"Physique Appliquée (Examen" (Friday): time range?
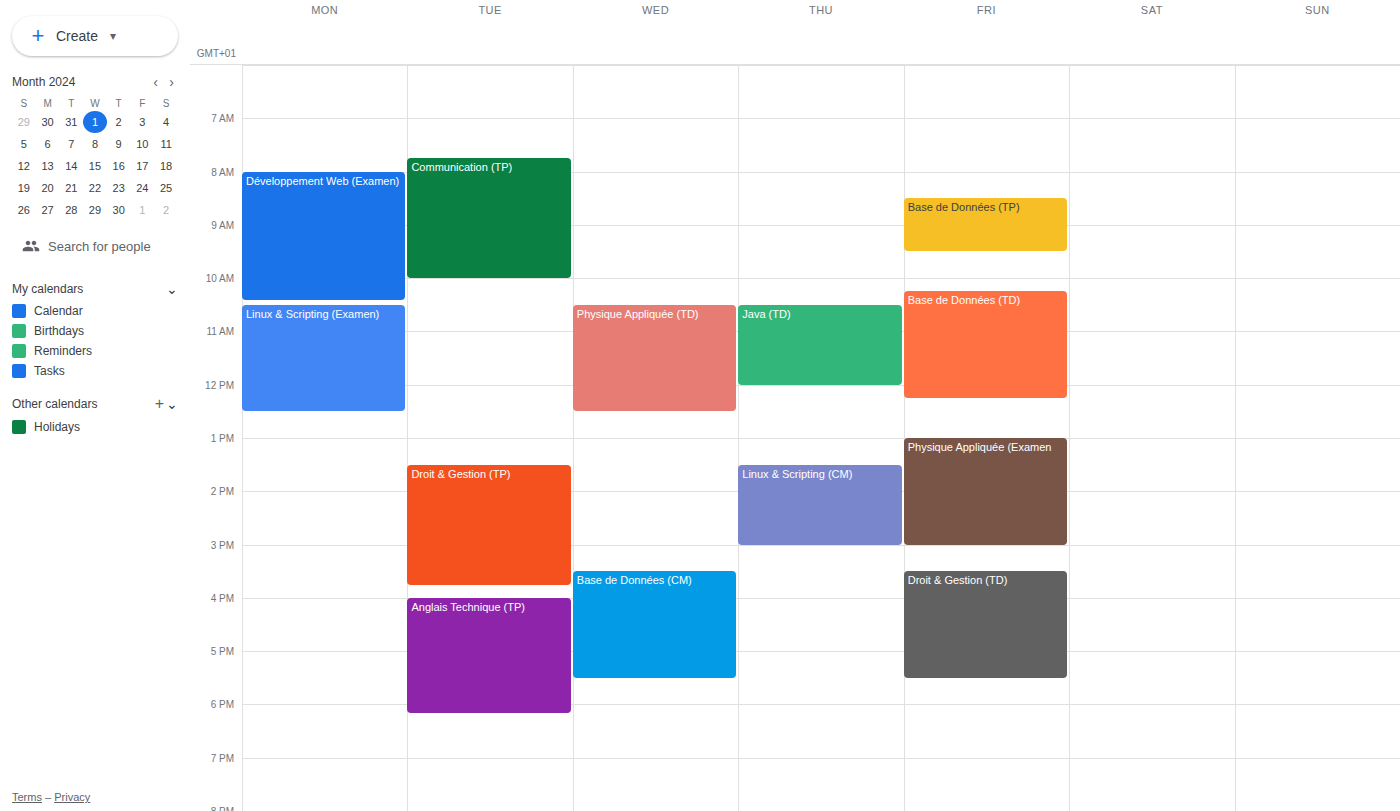
1:00 PM to 3:00 PM